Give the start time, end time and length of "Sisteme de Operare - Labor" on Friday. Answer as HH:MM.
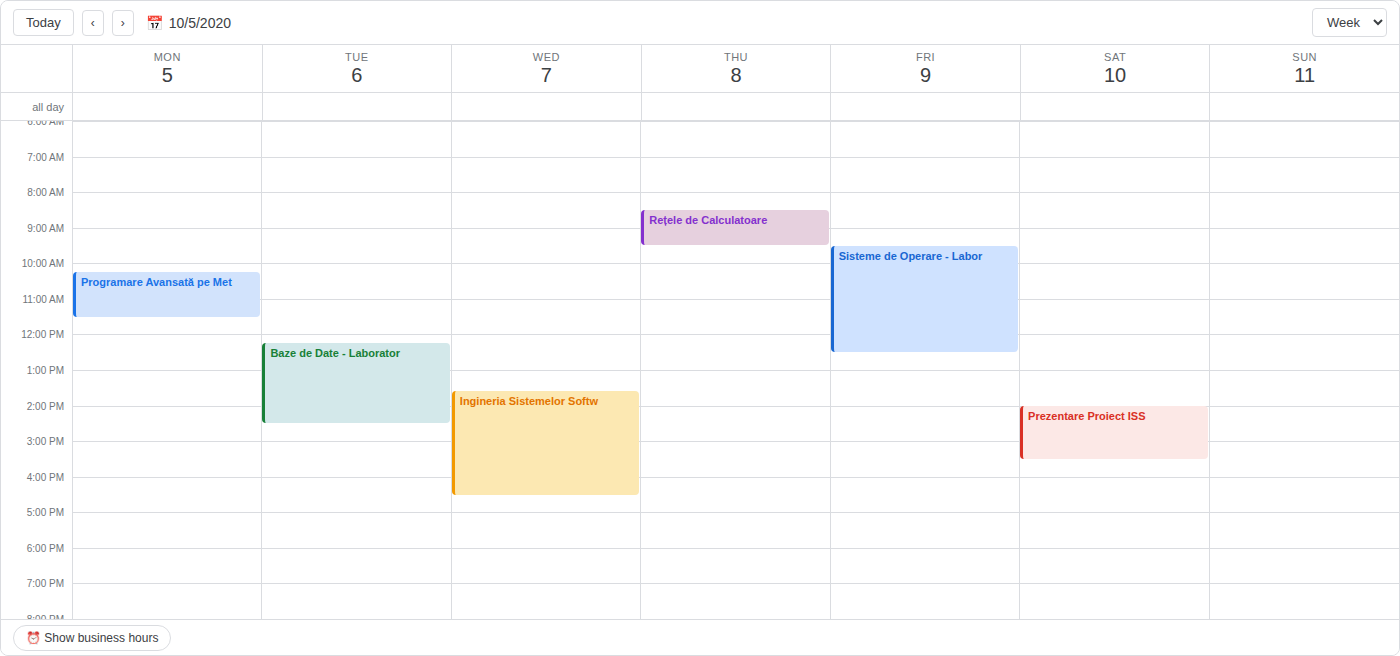
09:30 to 12:30, 3 hours